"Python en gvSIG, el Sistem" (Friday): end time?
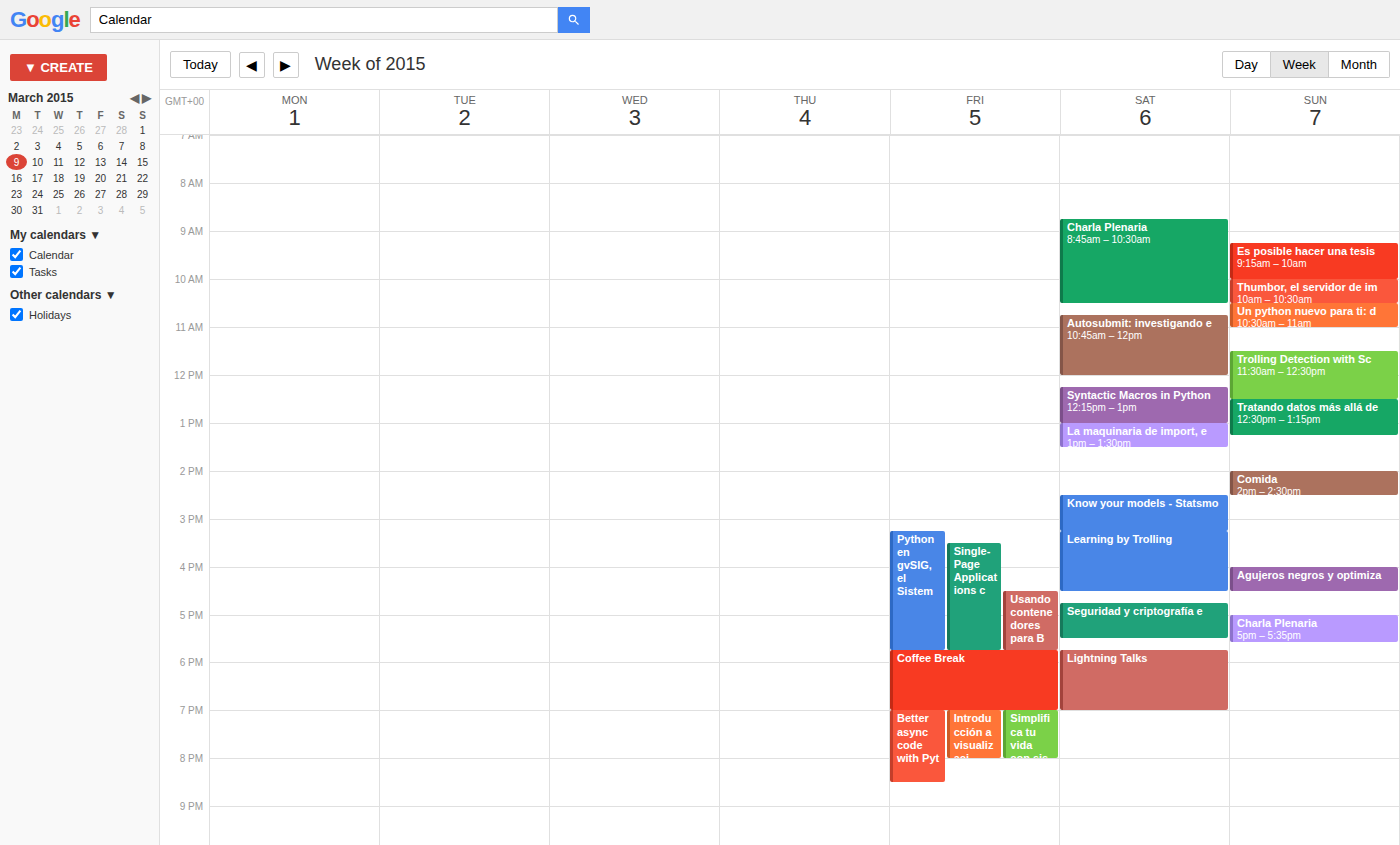
5:45 PM